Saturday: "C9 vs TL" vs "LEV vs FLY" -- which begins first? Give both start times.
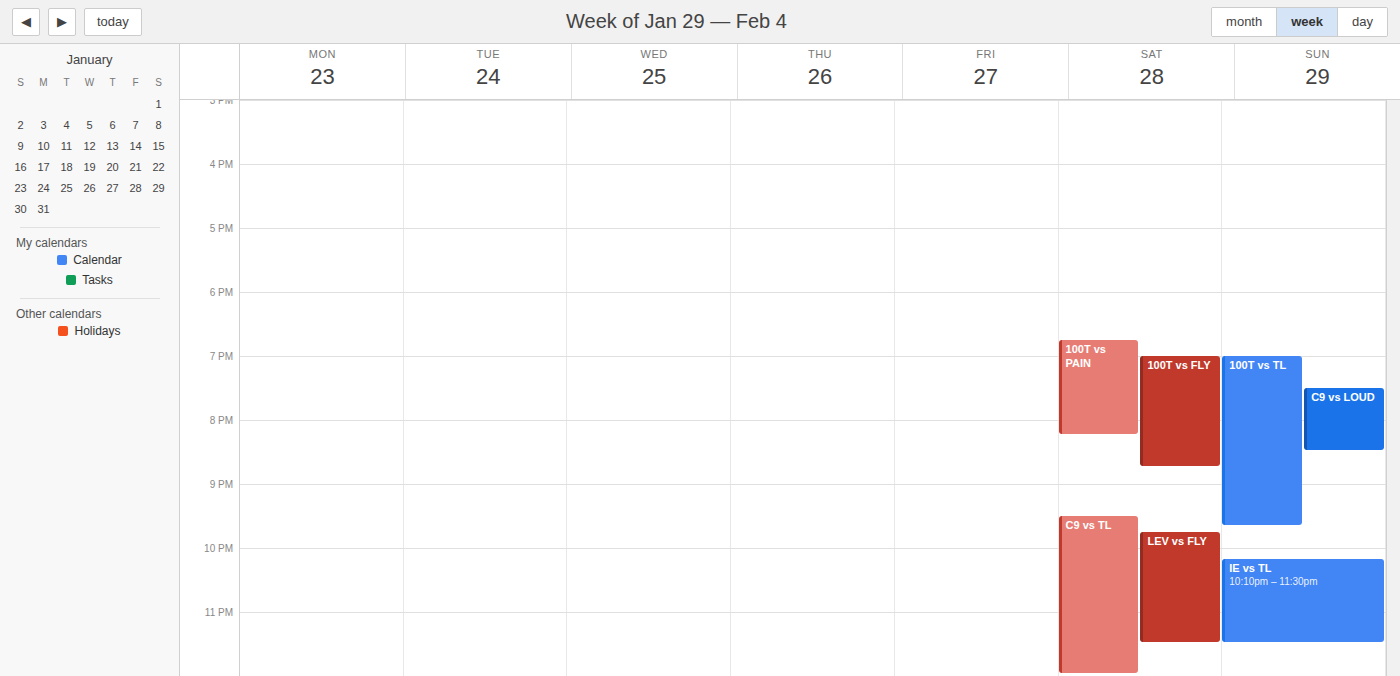
"C9 vs TL" 9:30 PM; "LEV vs FLY" 9:45 PM.